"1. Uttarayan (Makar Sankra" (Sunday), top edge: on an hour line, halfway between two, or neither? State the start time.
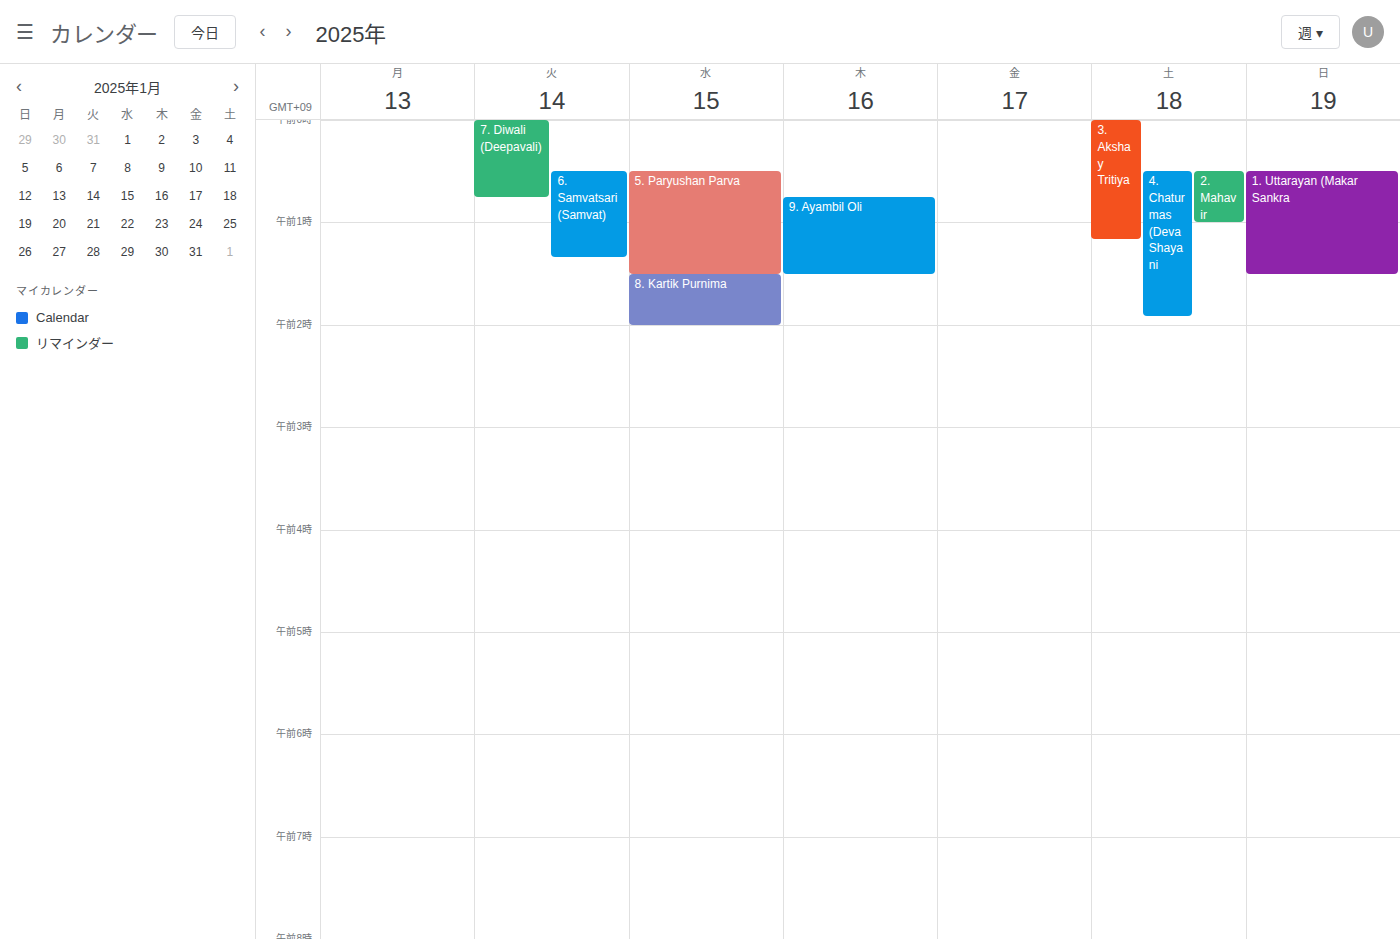
12:30 AM -- halfway between the 12 AM and 1 AM lines.